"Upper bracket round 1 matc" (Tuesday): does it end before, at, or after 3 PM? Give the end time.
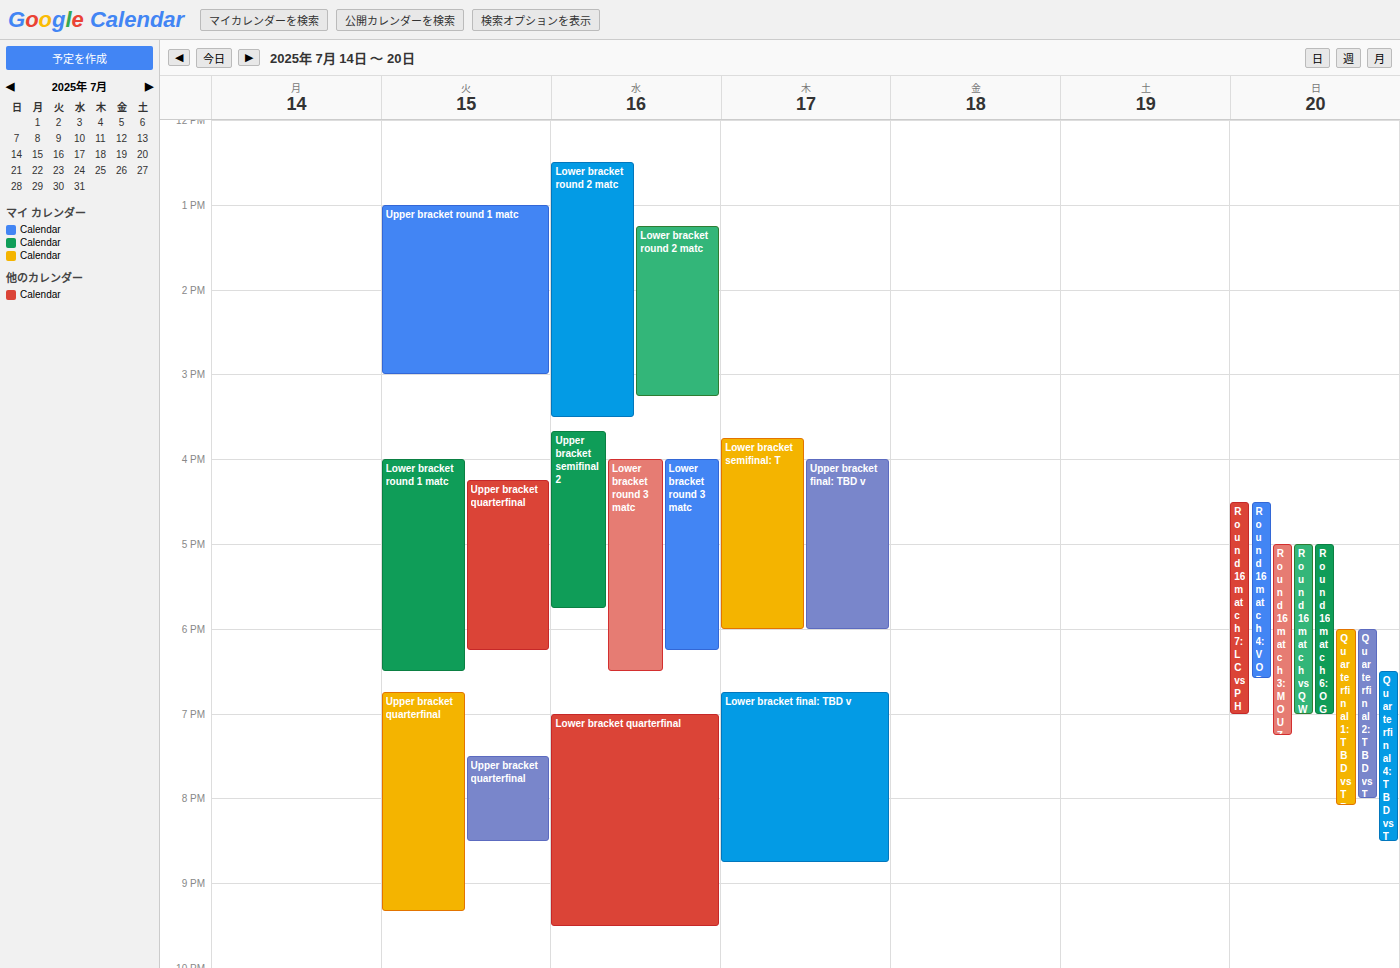
3:00 PM -- exactly at 3 PM, on the 3 PM line.